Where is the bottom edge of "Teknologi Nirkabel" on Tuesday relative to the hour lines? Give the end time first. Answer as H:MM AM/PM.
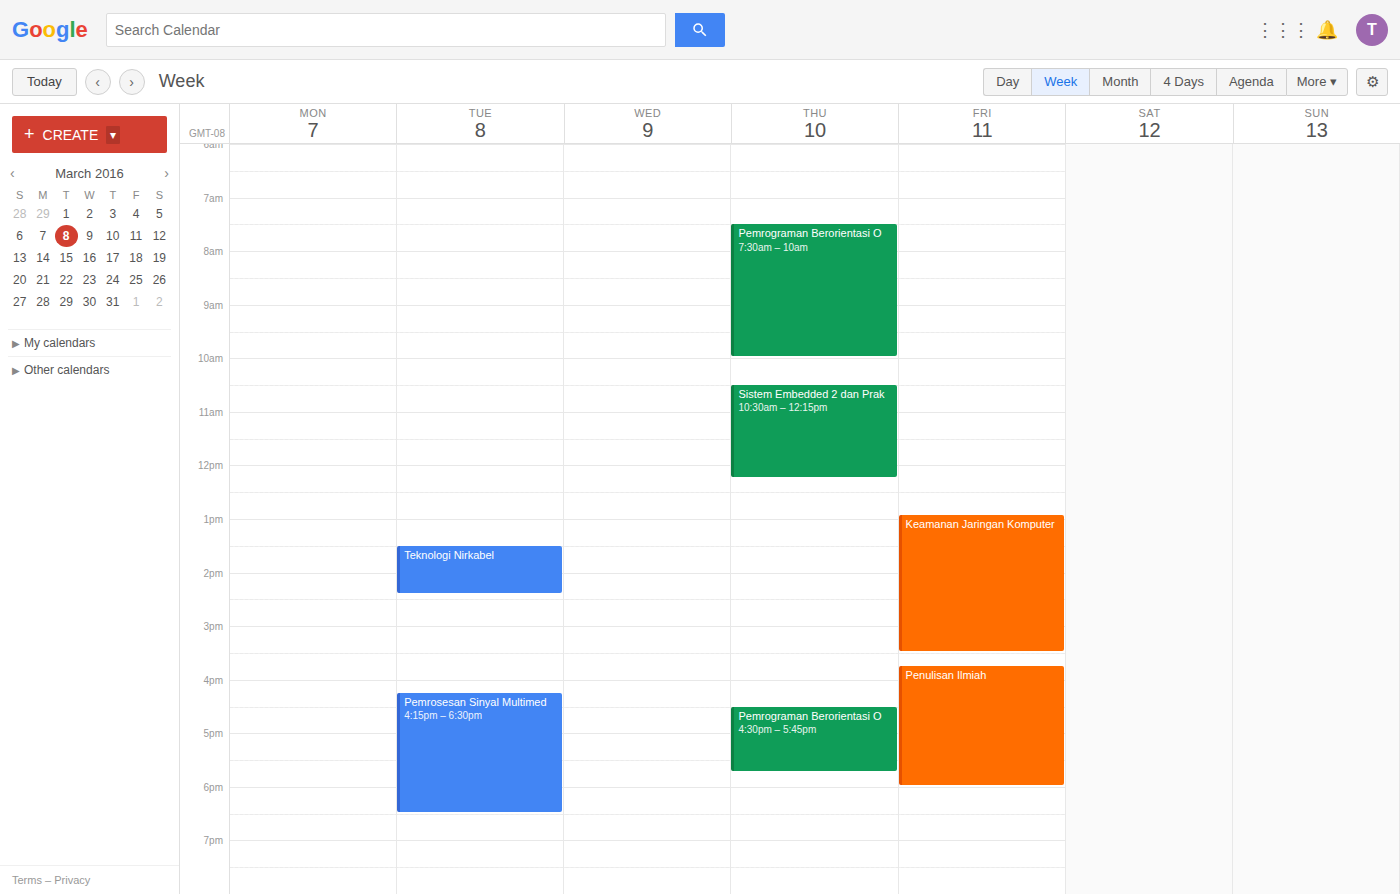
2:25 PM -- neither: 25 minutes below the 2 PM line and 35 minutes above the 3 PM line.